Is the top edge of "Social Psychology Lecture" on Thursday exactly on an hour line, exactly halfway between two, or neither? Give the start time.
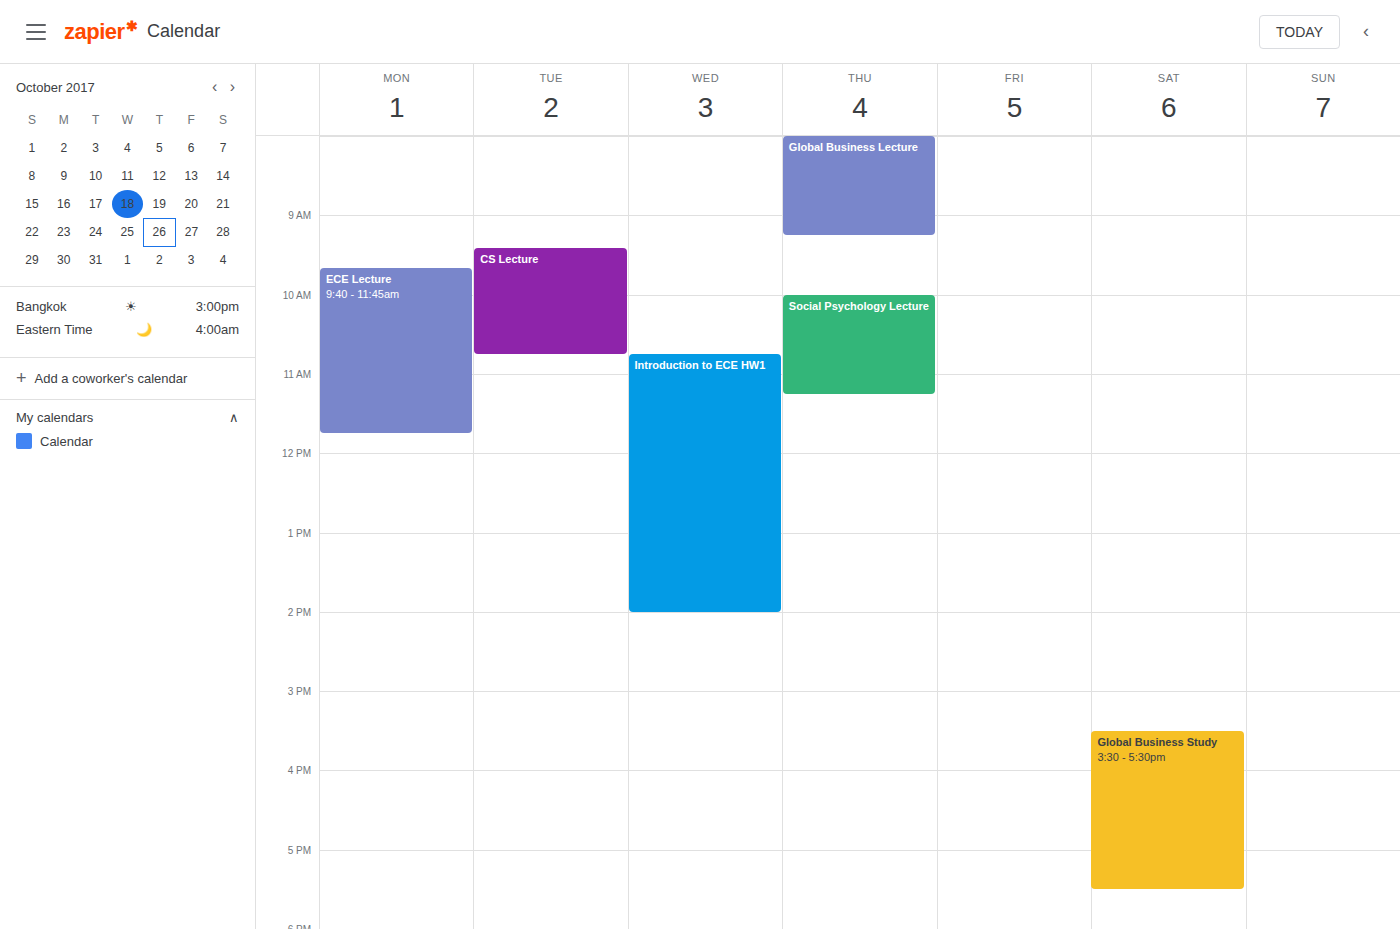
10:00 AM -- exactly on the 10 AM line.